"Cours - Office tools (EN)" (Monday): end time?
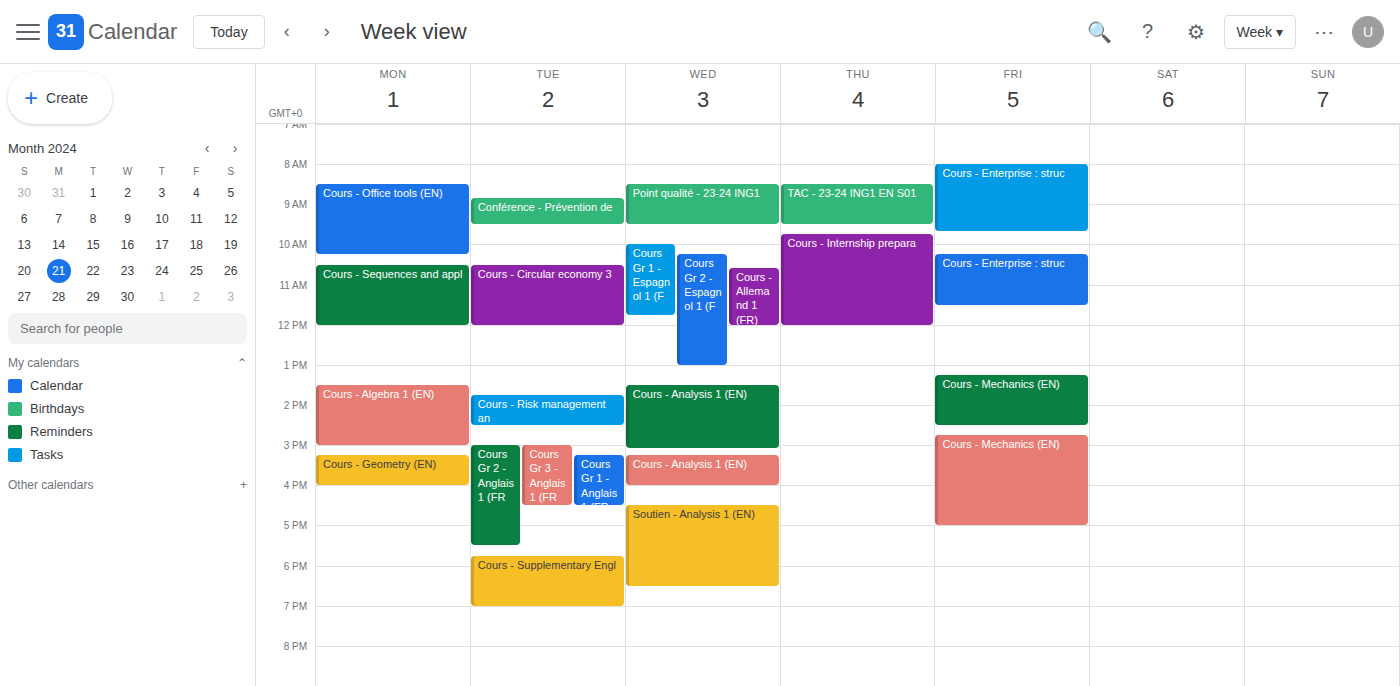
10:15 AM